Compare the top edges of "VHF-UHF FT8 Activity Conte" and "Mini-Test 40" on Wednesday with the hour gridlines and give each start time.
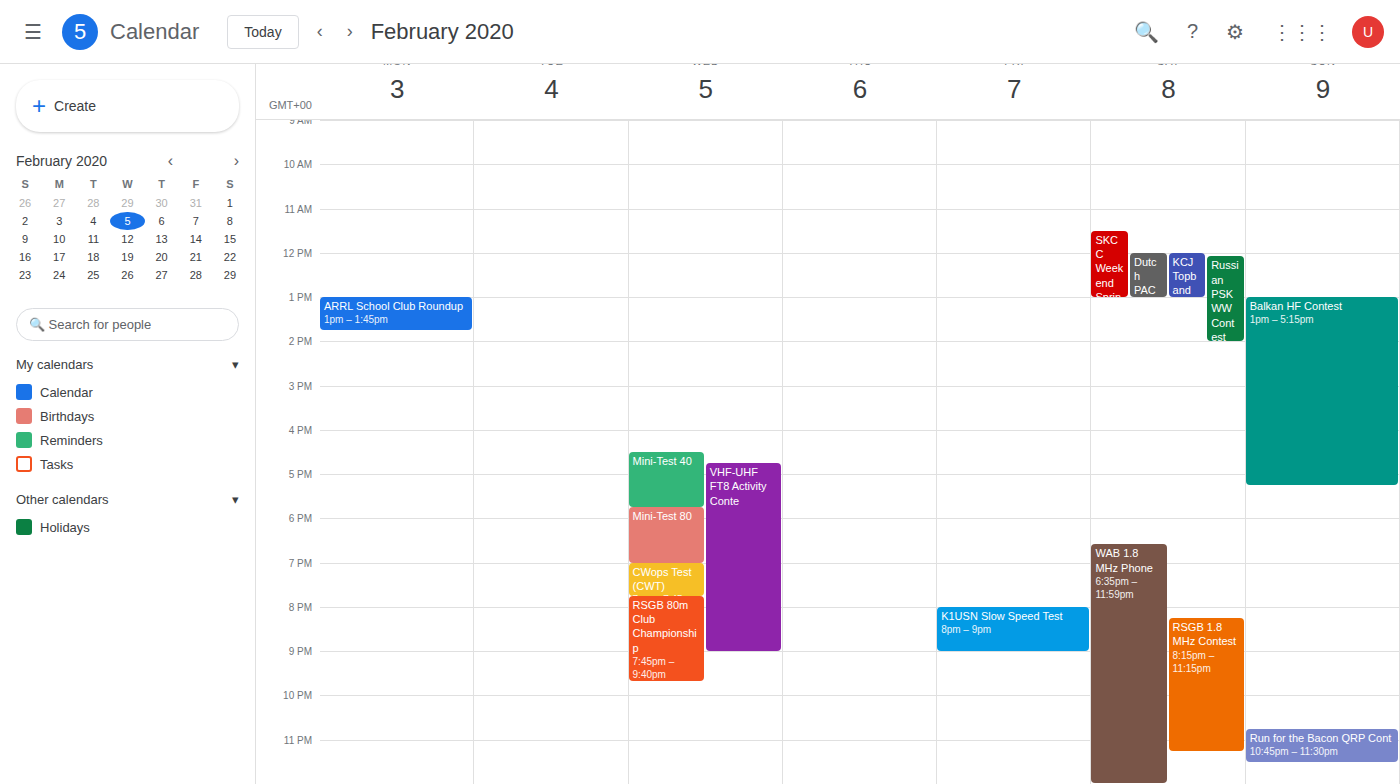
"VHF-UHF FT8 Activity Conte": 4:45 PM, neither: three quarters of the way from the 4 PM line to the 5 PM line. "Mini-Test 40": 4:30 PM, halfway between the 4 PM and 5 PM lines.